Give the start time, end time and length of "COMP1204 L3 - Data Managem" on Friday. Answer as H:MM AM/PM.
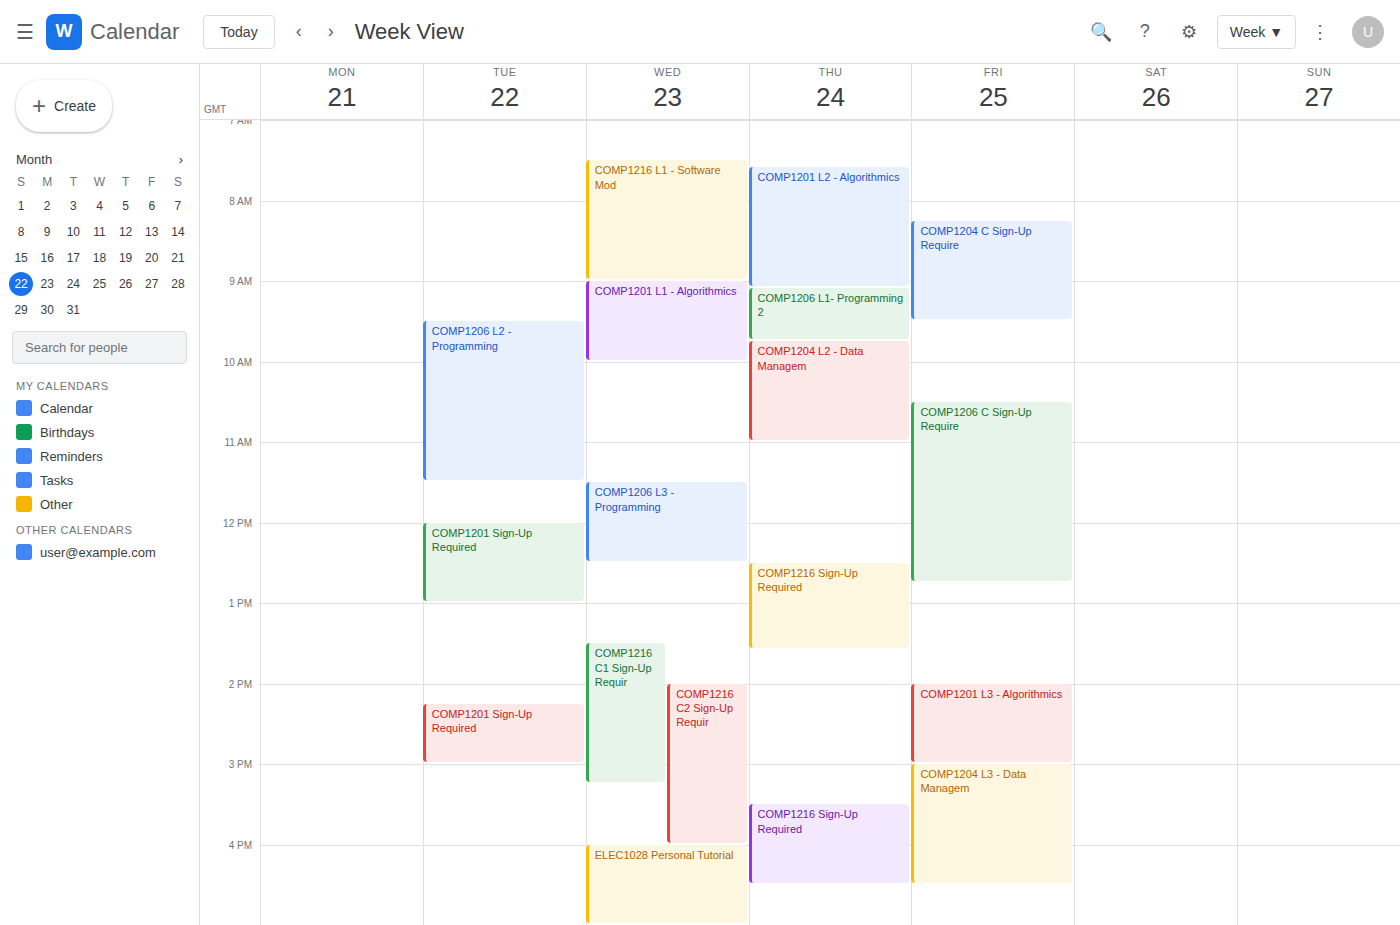
3:00 PM to 4:30 PM, 1 hour 30 minutes